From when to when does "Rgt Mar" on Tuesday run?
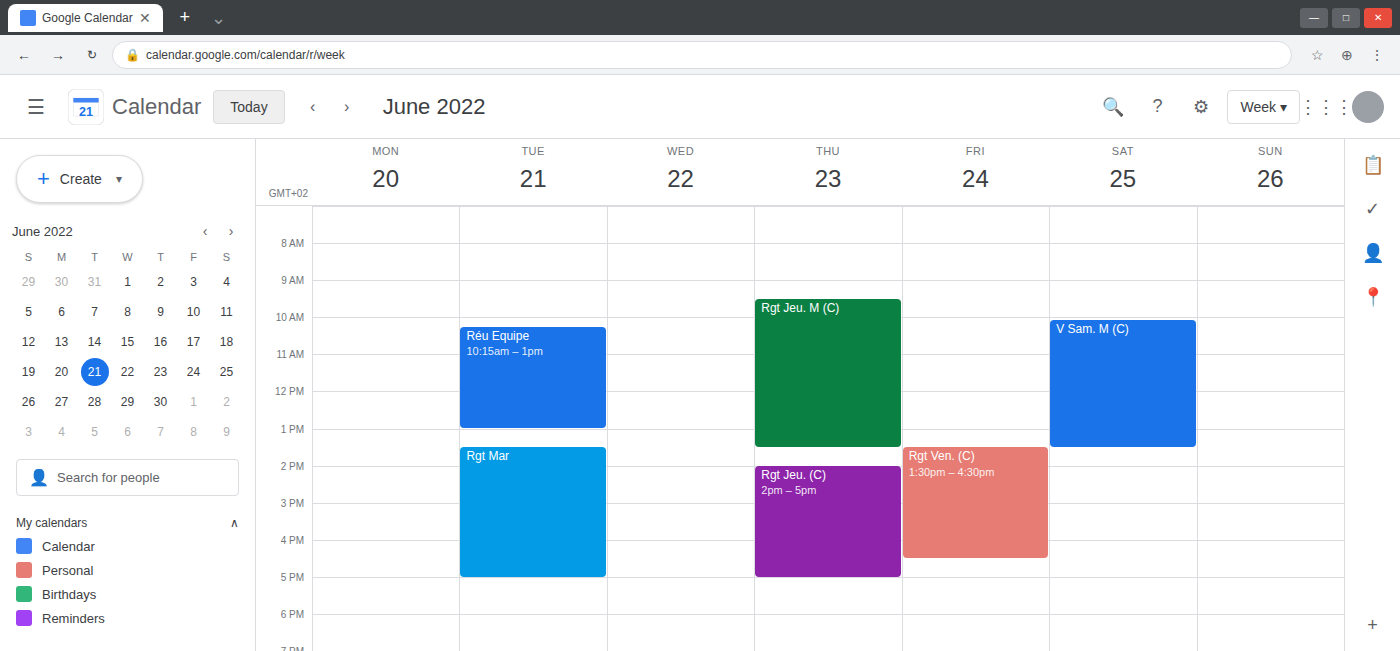
1:30 PM to 5:00 PM